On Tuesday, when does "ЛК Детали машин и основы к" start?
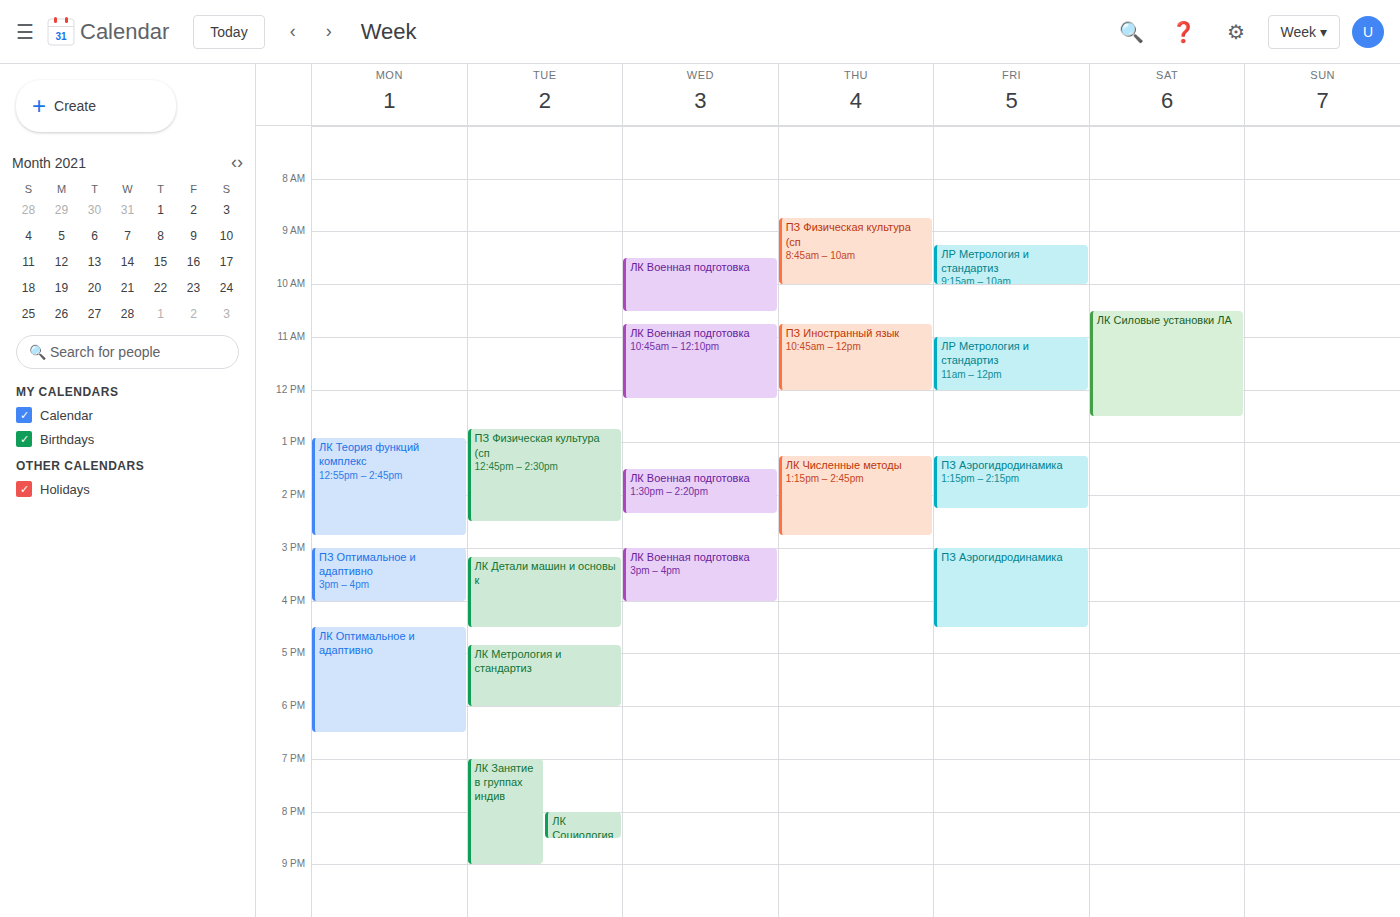
3:10 PM